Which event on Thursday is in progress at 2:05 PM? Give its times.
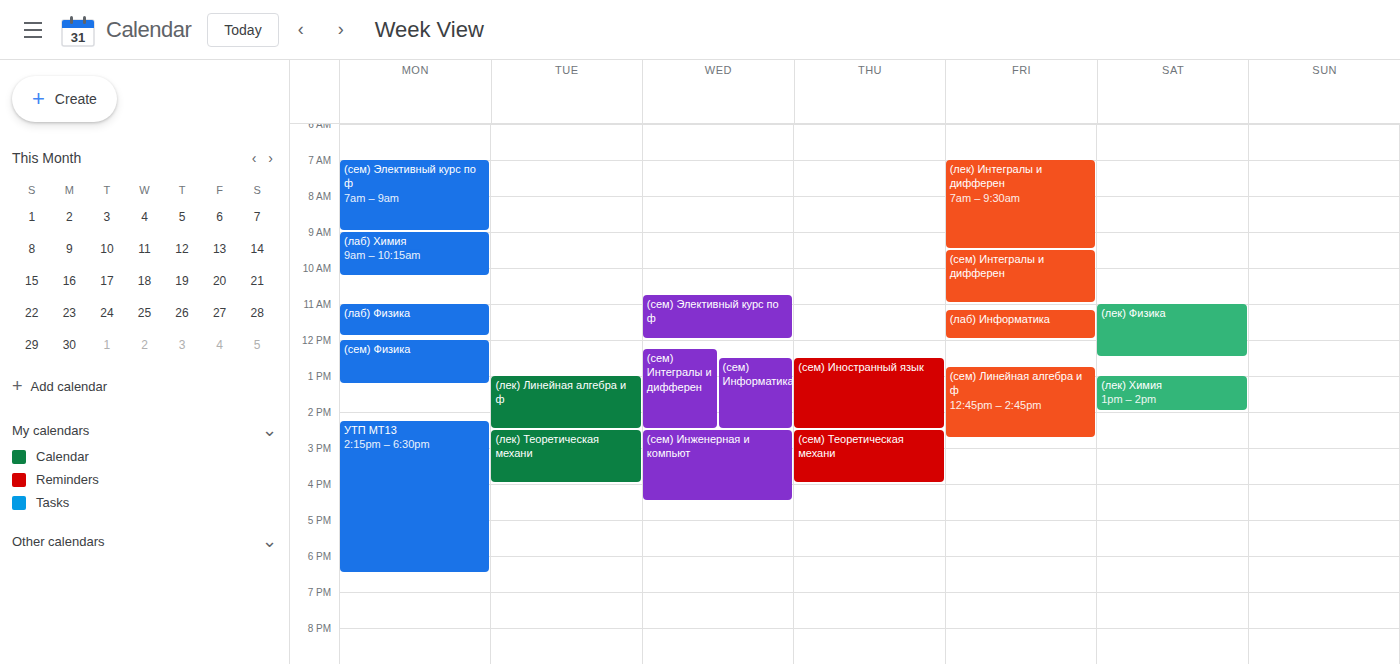
"(сем) Иностранный язык", 12:30 PM to 2:30 PM